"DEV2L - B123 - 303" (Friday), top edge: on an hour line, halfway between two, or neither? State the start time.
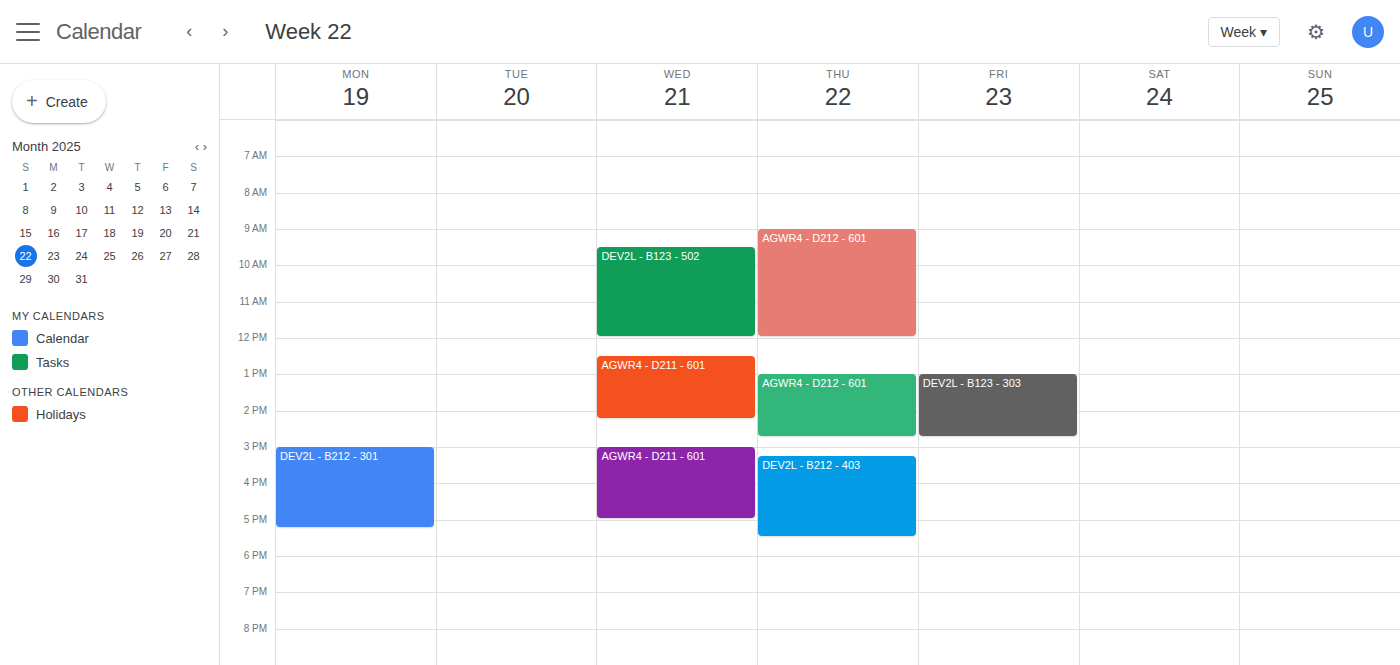
13:00 -- exactly on the 13:00 line.